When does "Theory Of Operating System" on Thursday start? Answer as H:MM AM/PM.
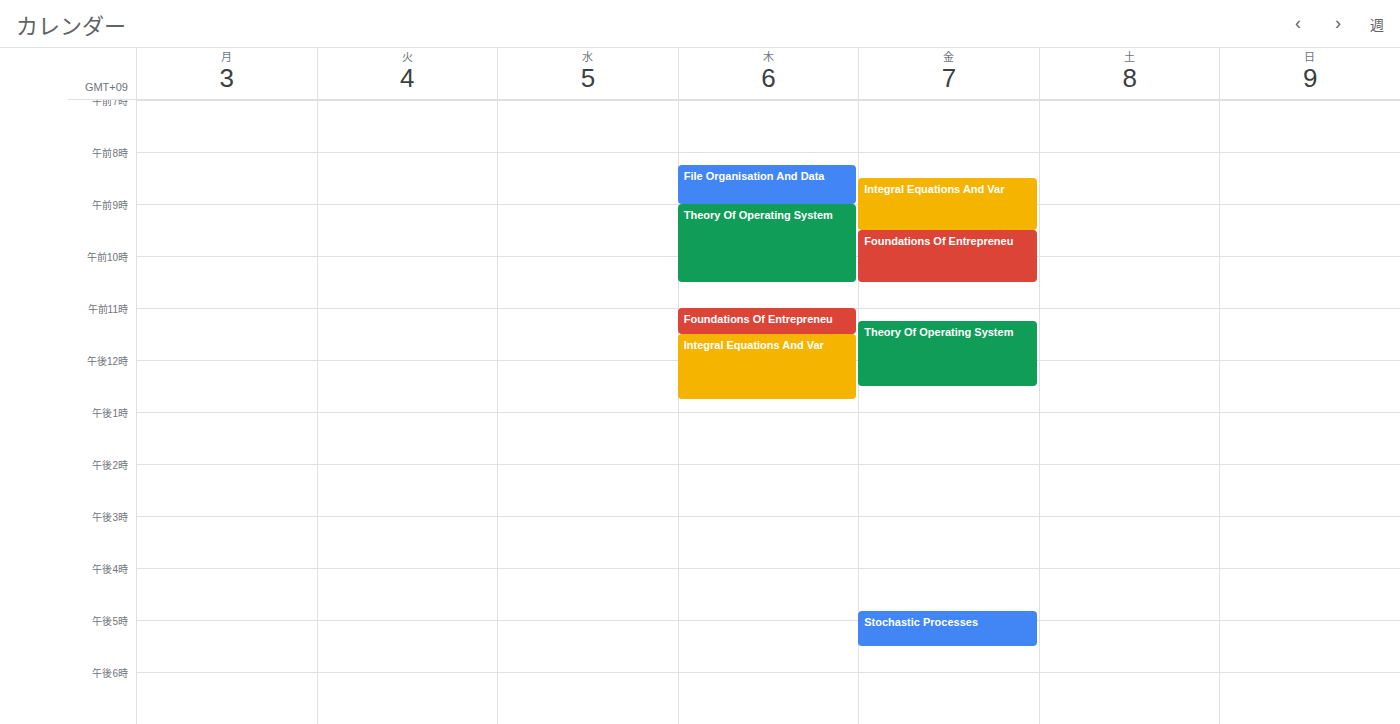
9:00 AM